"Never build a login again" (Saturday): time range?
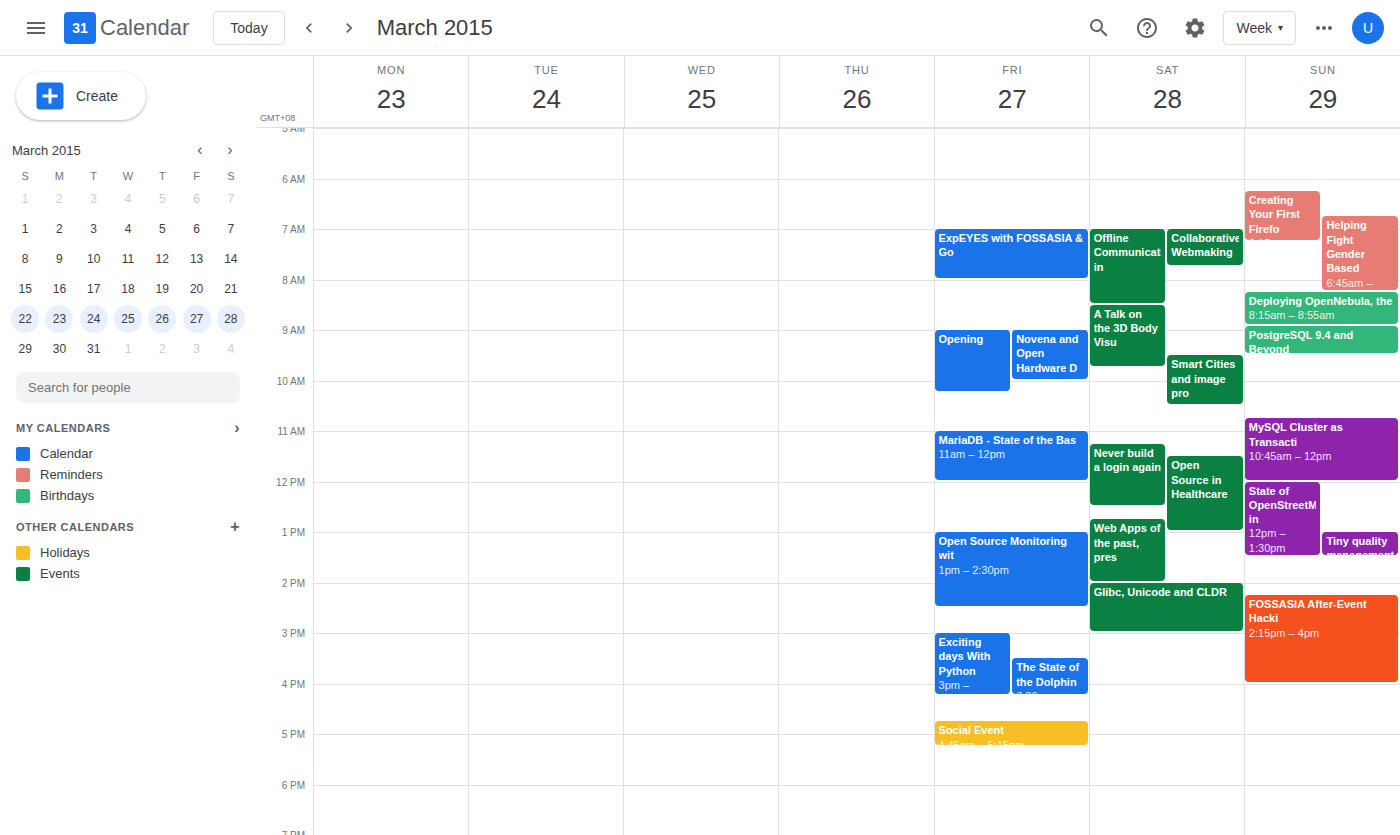
11:15 AM to 12:30 PM